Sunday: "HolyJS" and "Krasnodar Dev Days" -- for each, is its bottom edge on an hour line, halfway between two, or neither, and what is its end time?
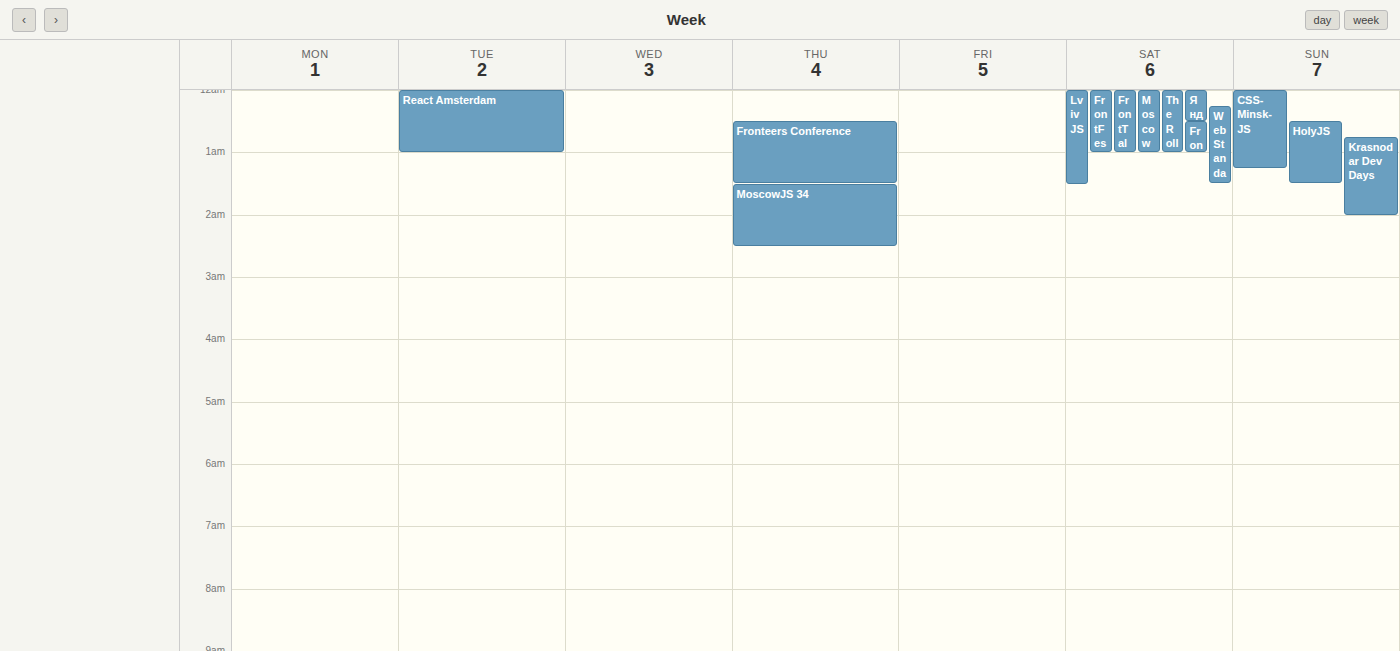
"HolyJS": 1:30 AM, halfway between the 1 AM and 2 AM lines. "Krasnodar Dev Days": 2:00 AM, exactly on the 2 AM line.